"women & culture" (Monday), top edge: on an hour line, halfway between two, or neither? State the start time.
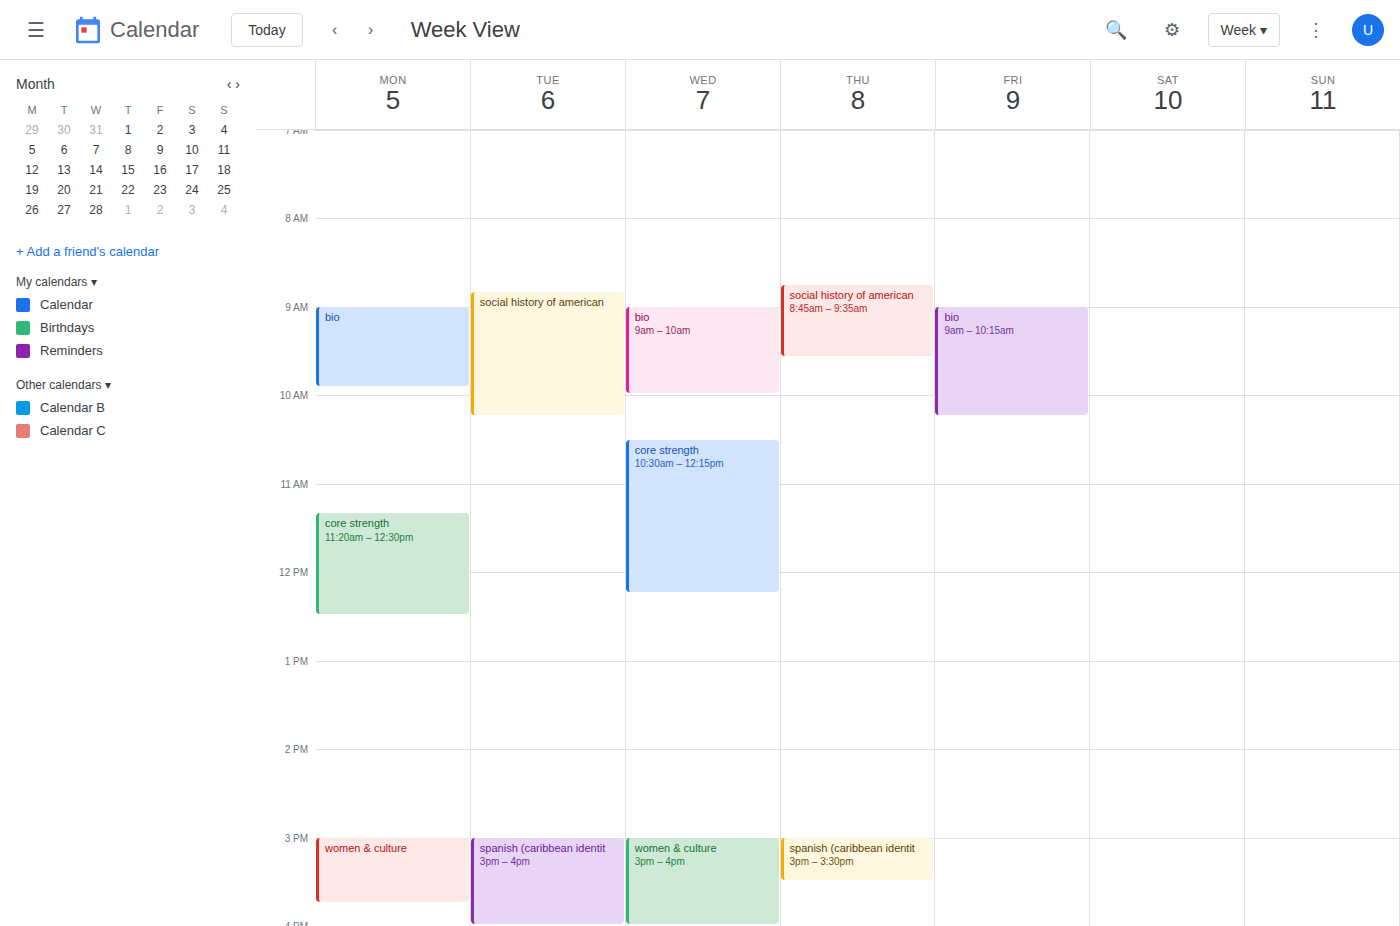
3:00 PM -- exactly on the 3 PM line.